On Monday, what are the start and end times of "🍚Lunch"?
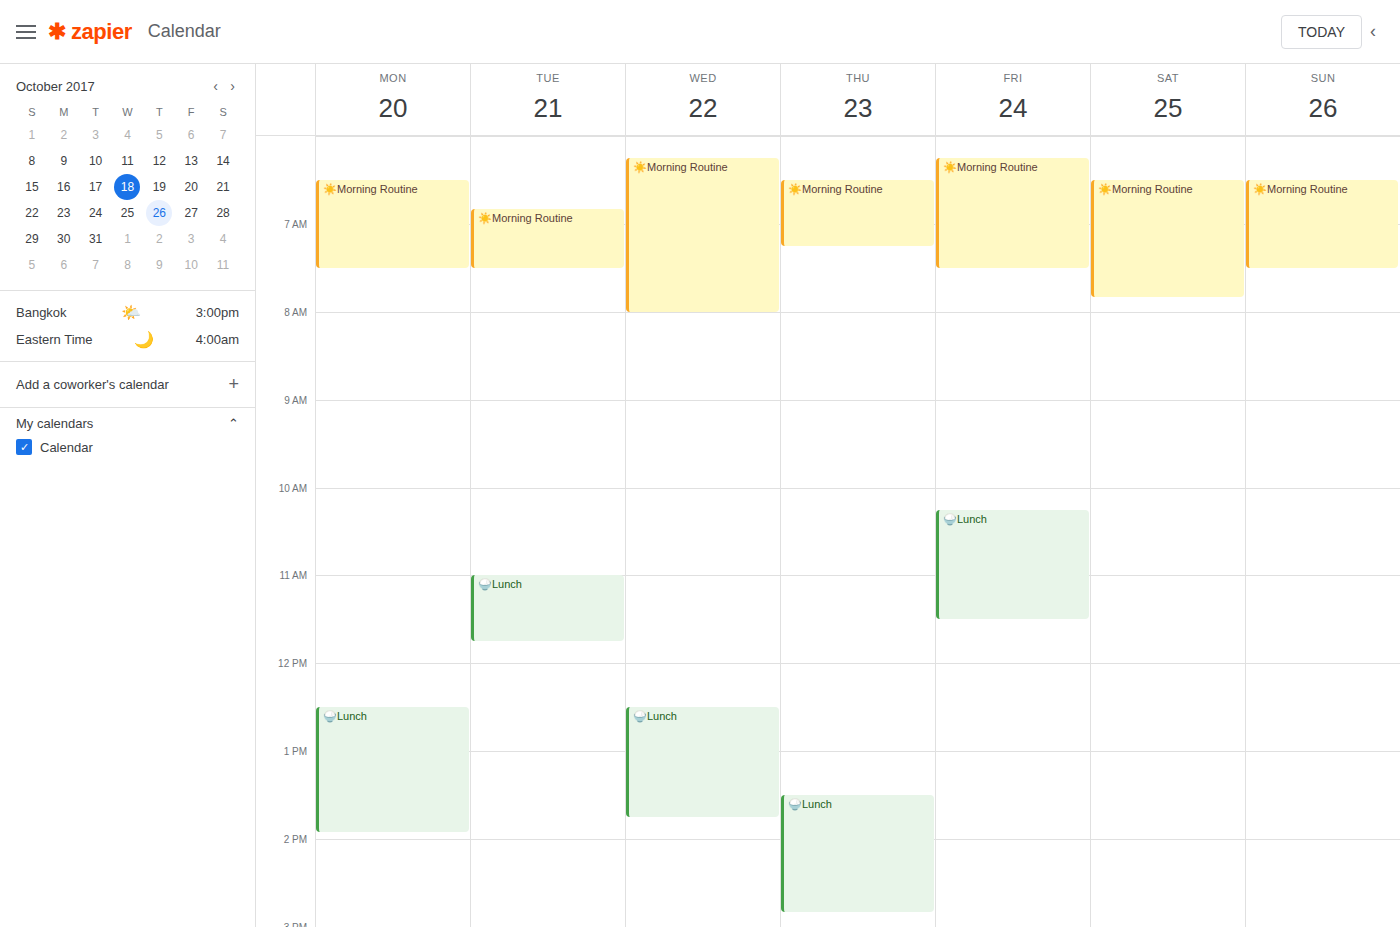
12:30 PM to 1:55 PM